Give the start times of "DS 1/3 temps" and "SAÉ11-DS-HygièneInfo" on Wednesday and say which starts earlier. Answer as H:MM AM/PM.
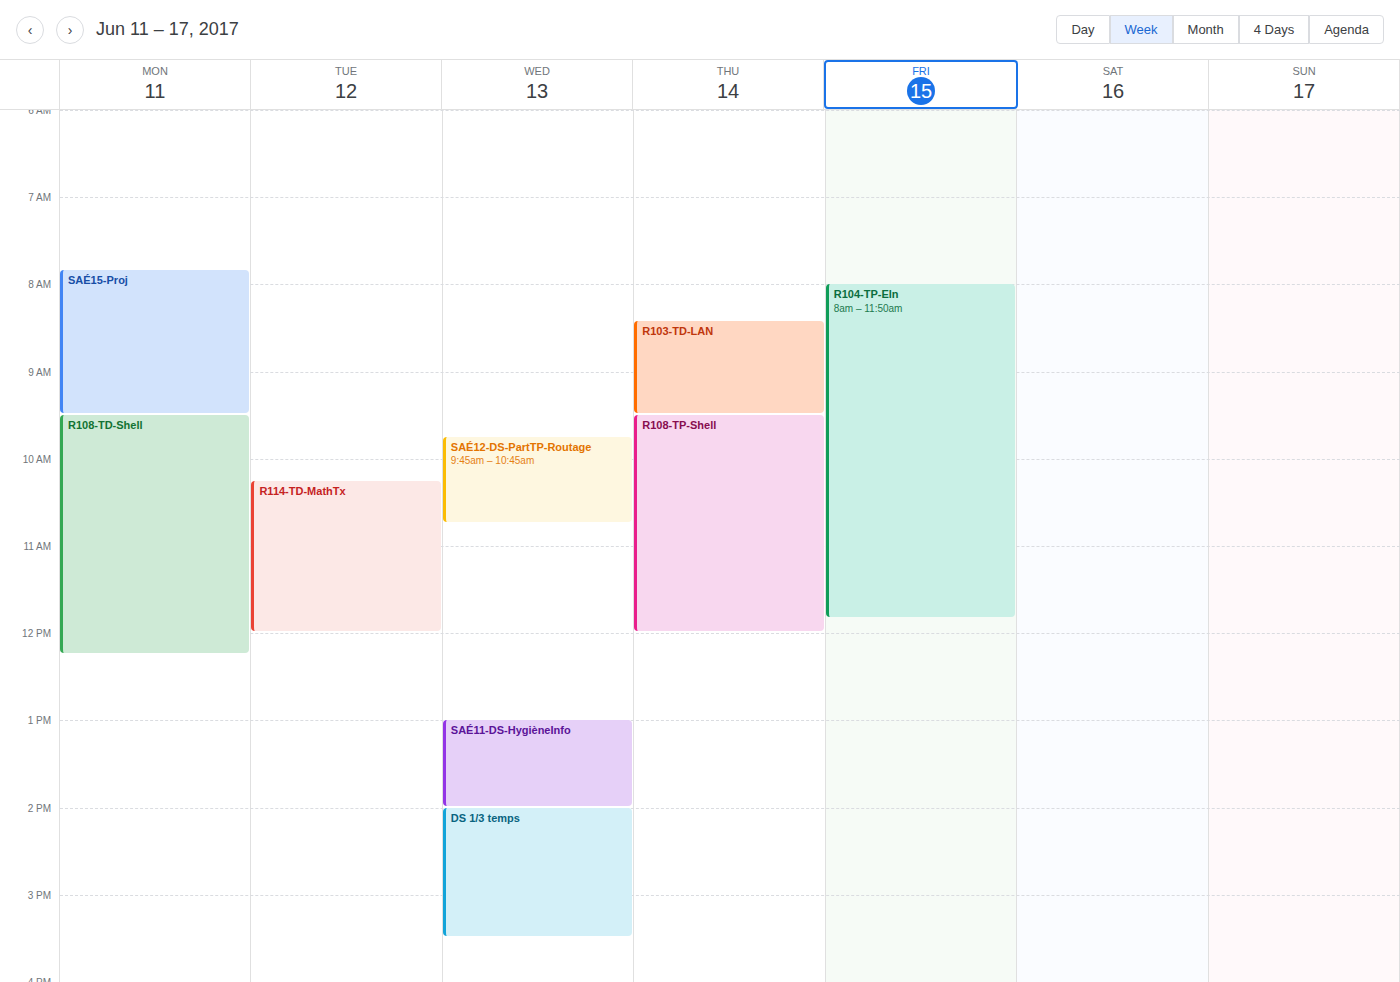
"SAÉ11-DS-HygièneInfo" 1:00 PM; "DS 1/3 temps" 2:00 PM.